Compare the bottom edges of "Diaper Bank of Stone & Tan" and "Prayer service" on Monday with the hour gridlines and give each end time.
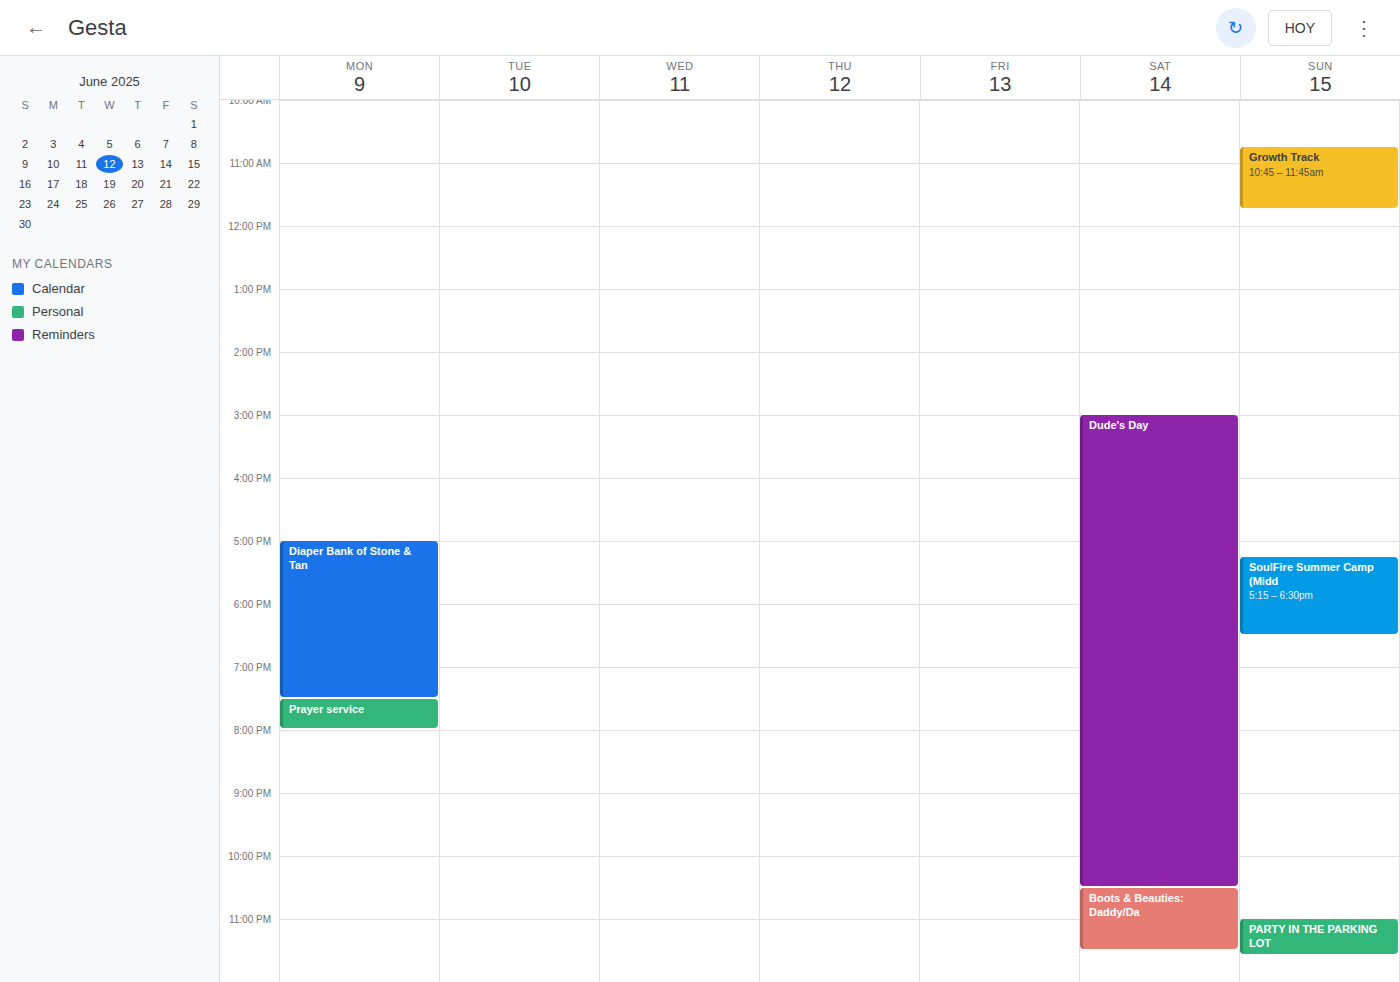
"Diaper Bank of Stone & Tan": 7:30 PM, halfway between the 7 PM and 8 PM lines. "Prayer service": 8:00 PM, exactly on the 8 PM line.